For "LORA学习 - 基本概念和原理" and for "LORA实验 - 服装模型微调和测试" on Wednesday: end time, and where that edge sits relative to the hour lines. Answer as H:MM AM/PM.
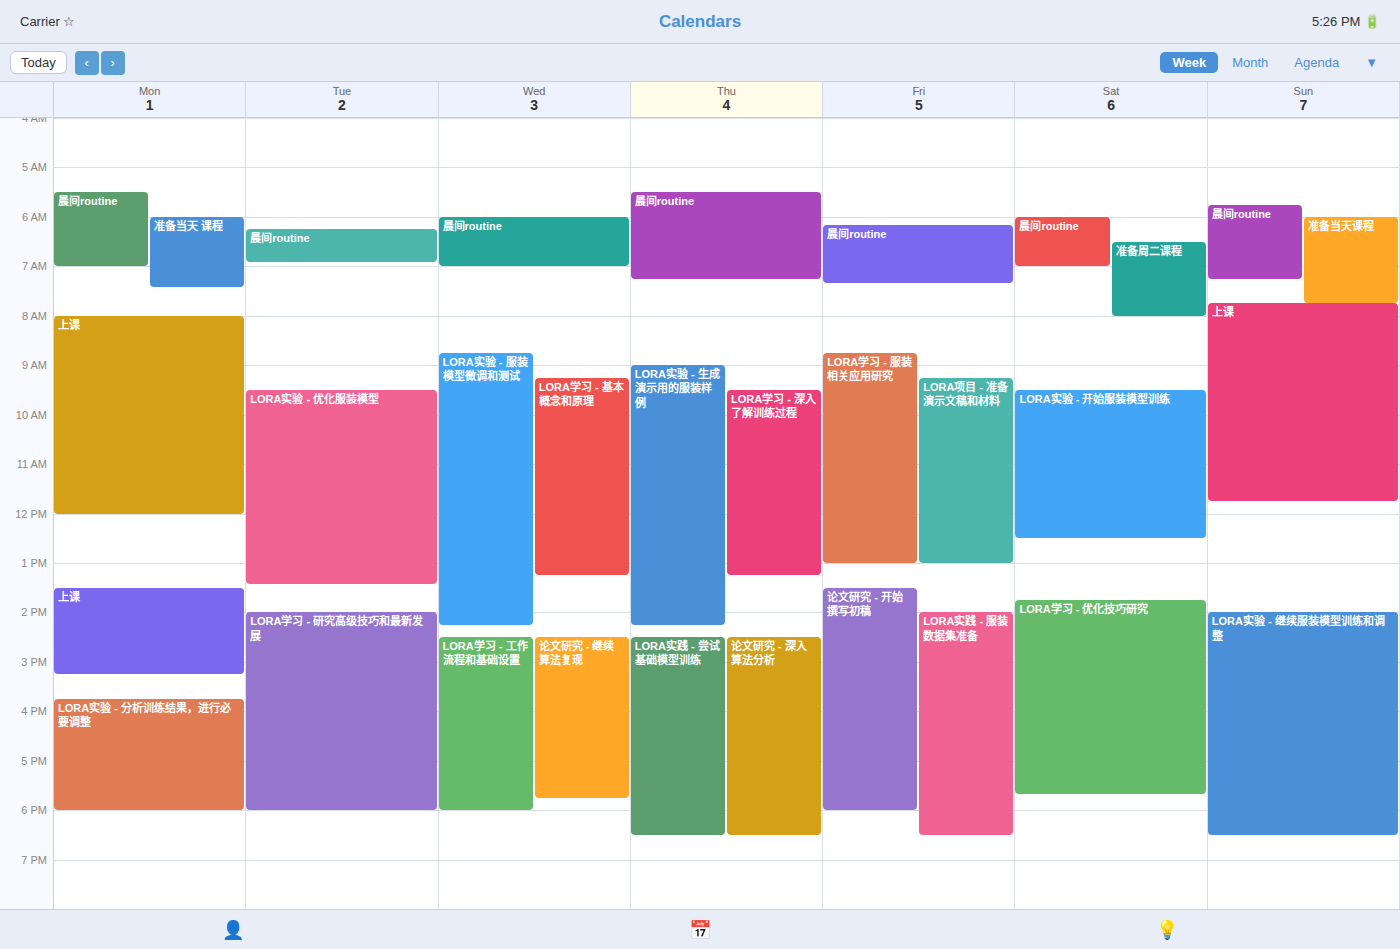
"LORA学习 - 基本概念和原理": 1:15 PM, neither: a quarter of the way from the 1 PM line to the 2 PM line. "LORA实验 - 服装模型微调和测试": 2:15 PM, neither: a quarter of the way from the 2 PM line to the 3 PM line.